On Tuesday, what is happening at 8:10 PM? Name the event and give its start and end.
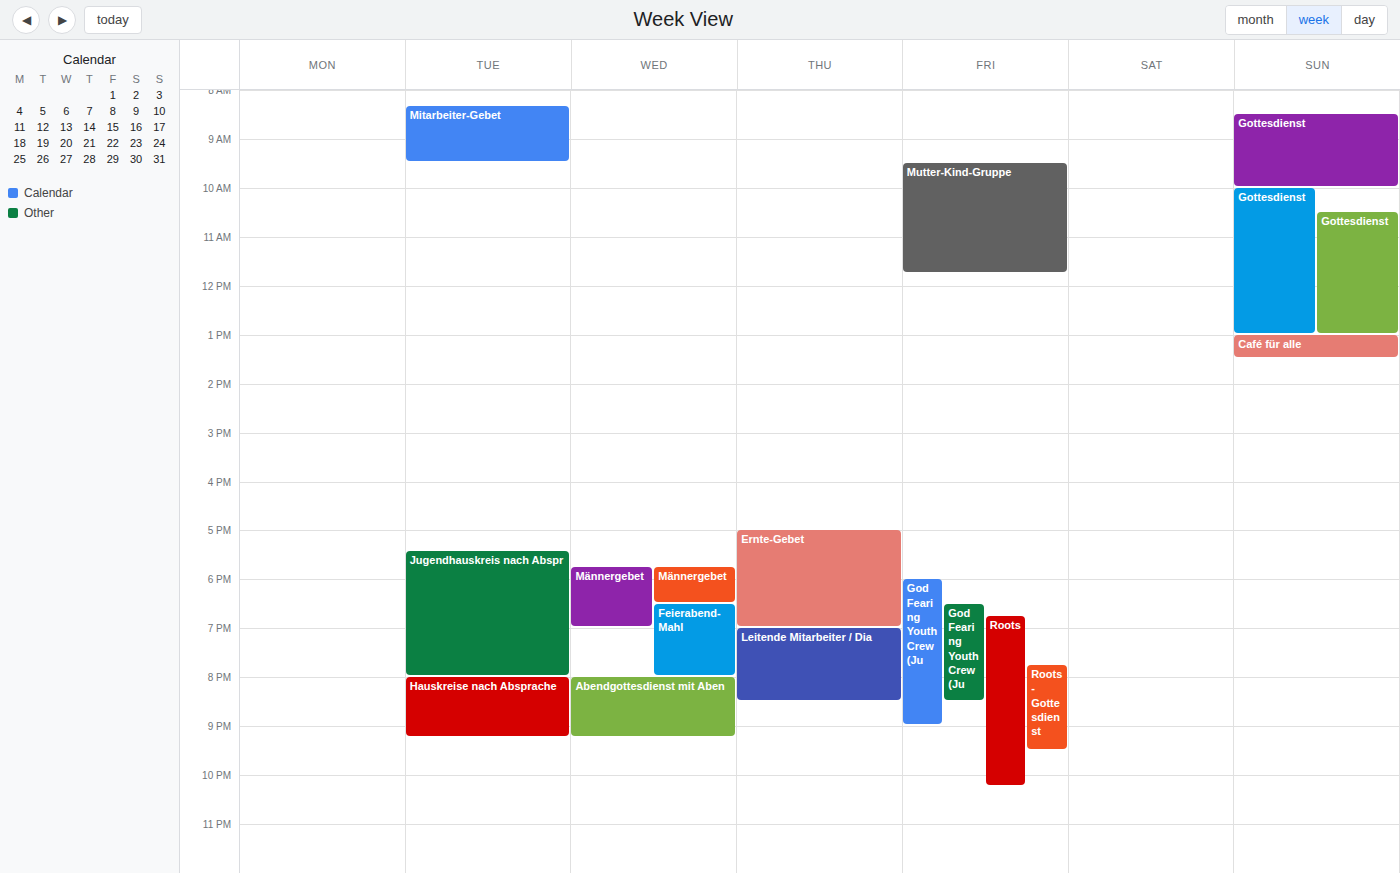
"Hauskreise nach Absprache", 8:00 PM to 9:15 PM